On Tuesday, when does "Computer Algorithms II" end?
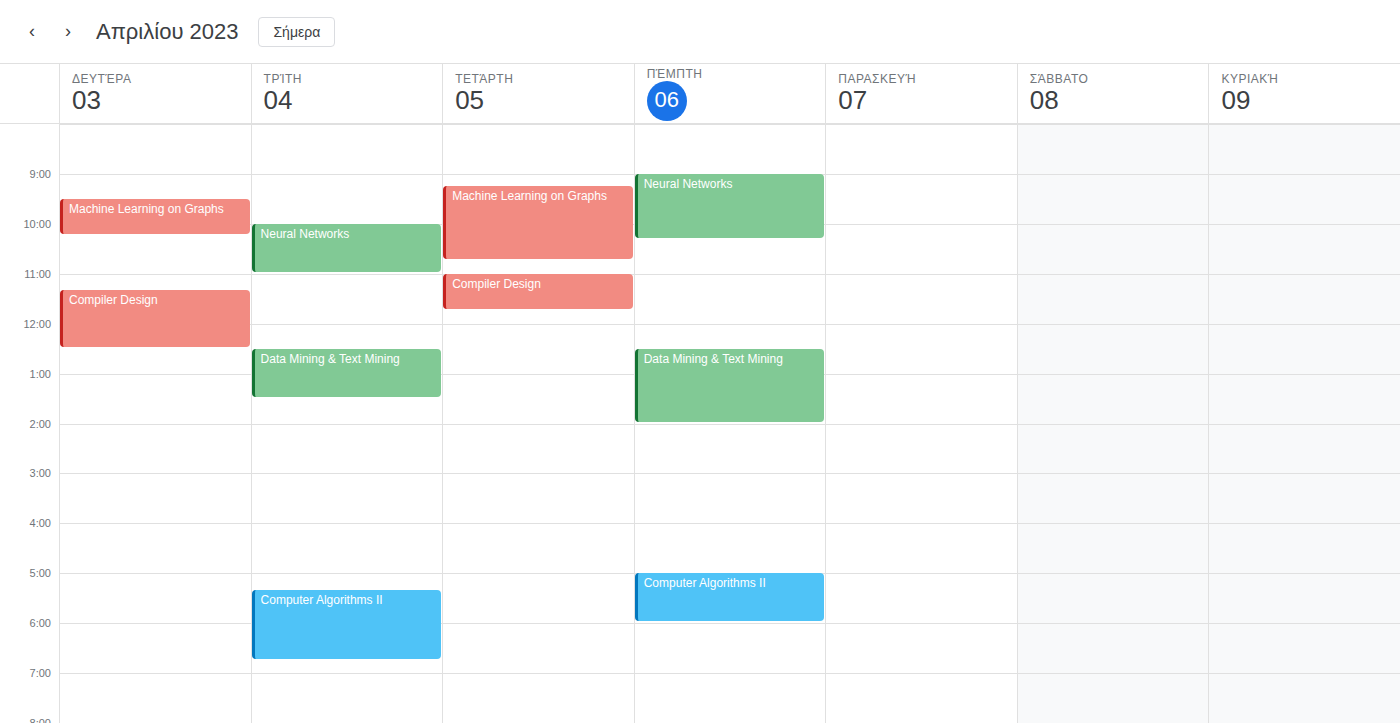
6:45 PM